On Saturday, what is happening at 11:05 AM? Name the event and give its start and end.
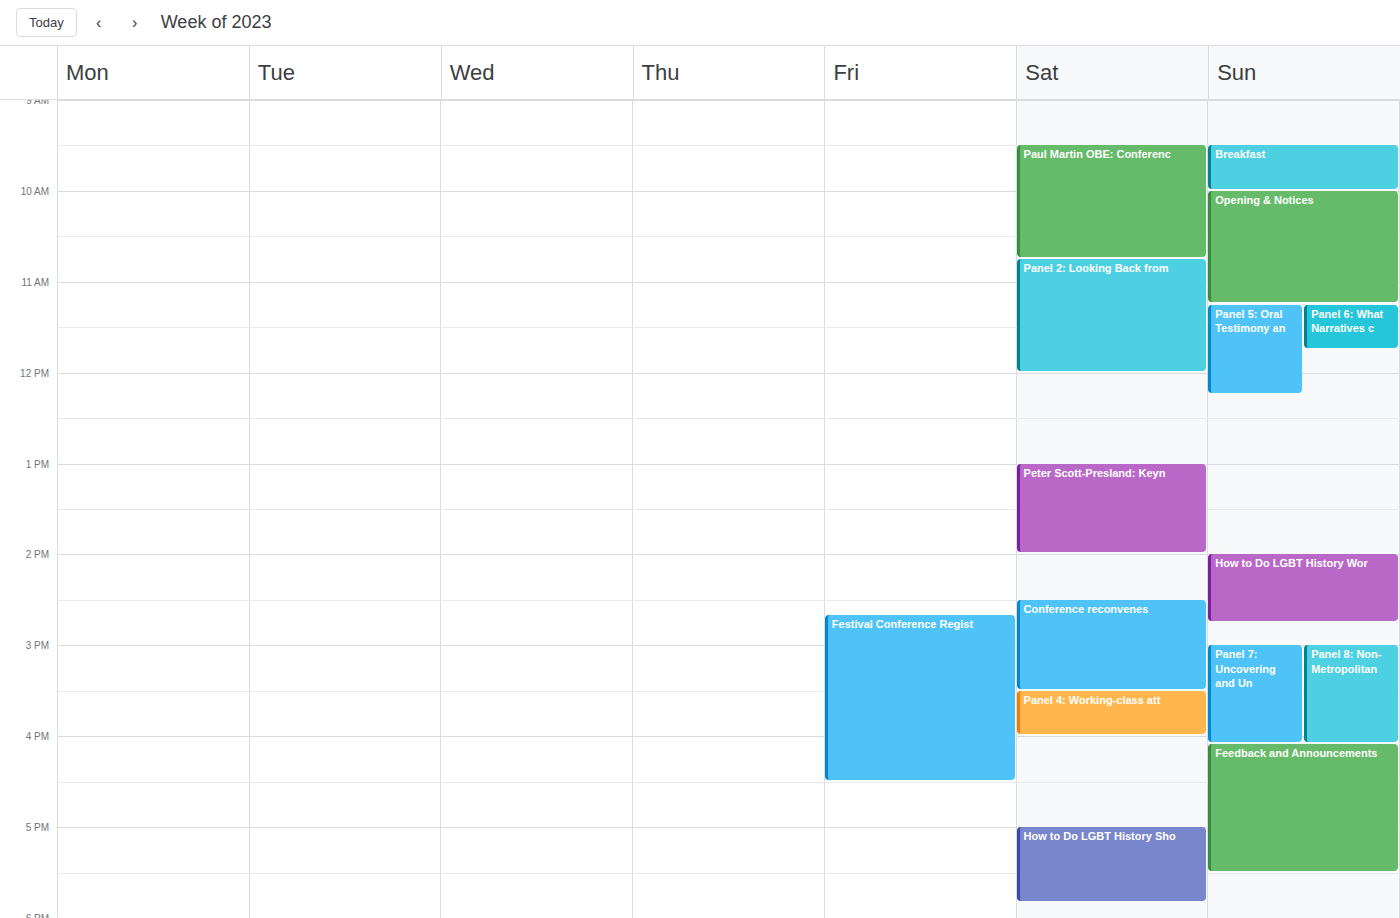
"Panel 2: Looking Back from", 10:45 AM to 12:00 PM